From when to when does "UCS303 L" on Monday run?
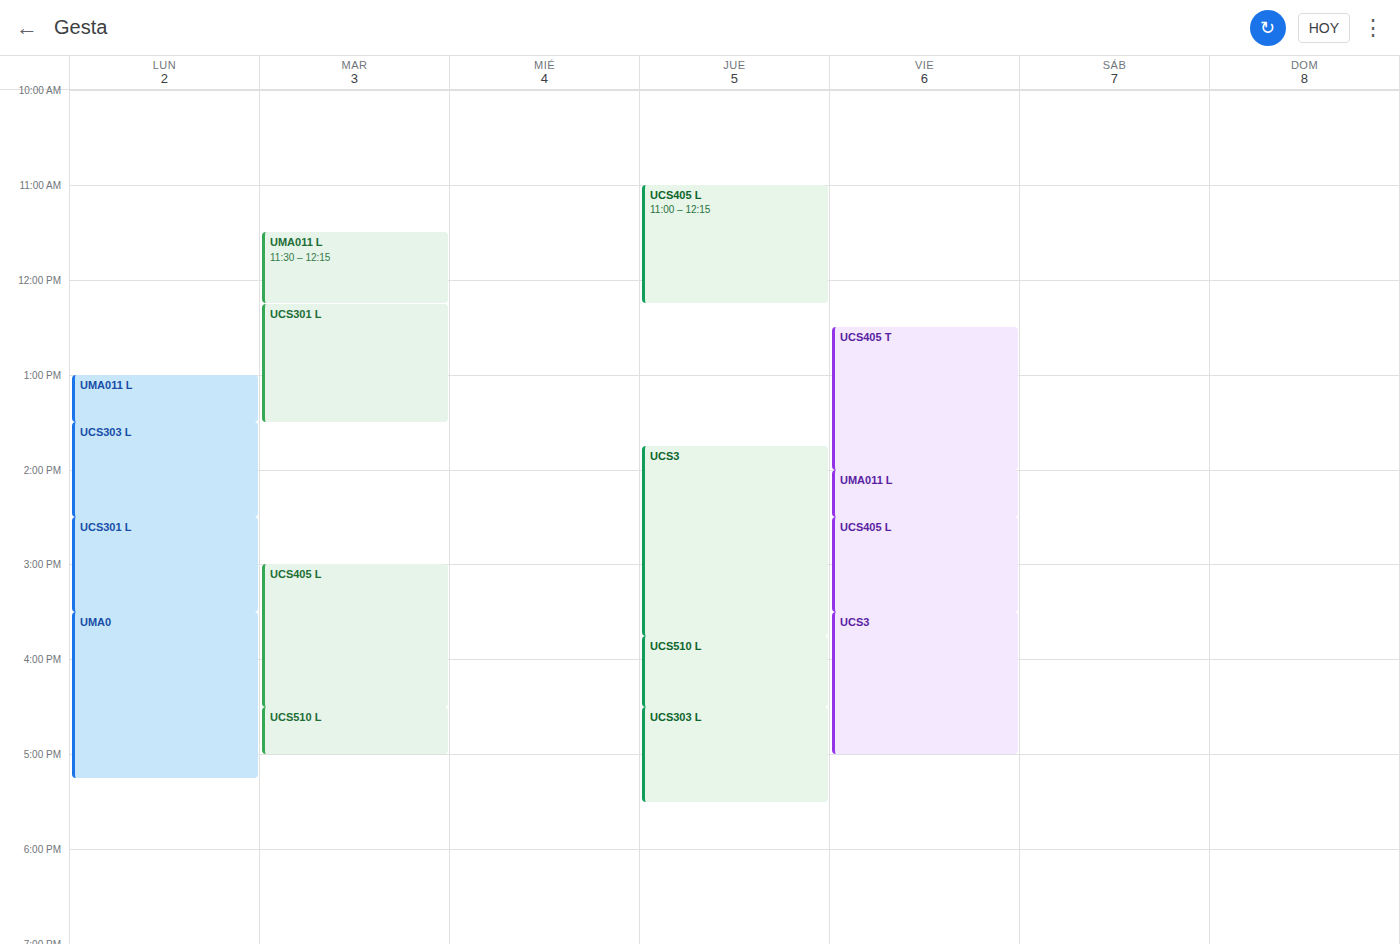
13:30 to 14:30